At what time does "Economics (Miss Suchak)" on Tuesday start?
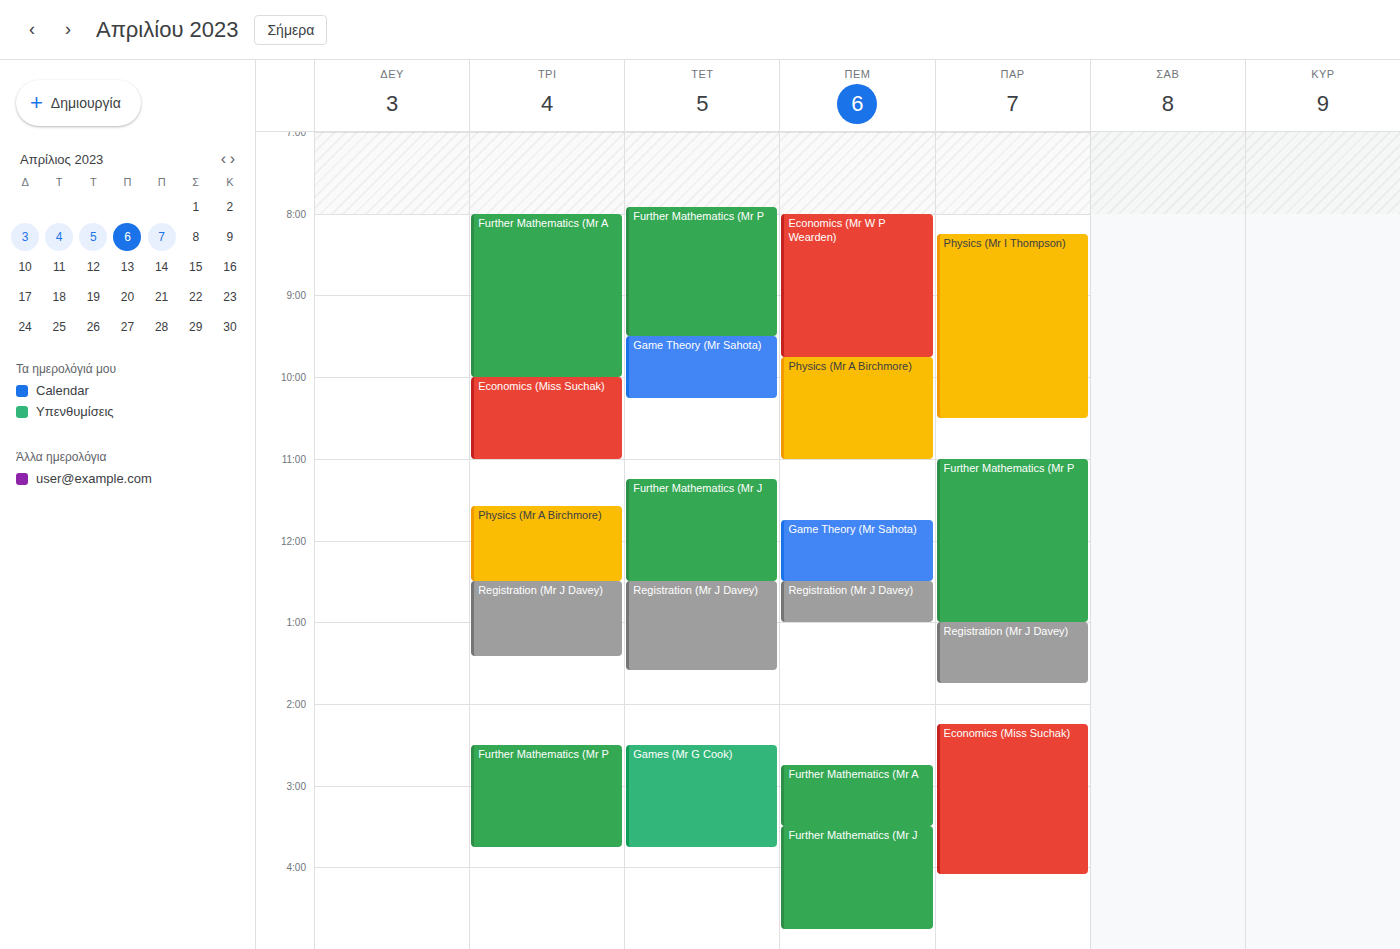
10:00 AM